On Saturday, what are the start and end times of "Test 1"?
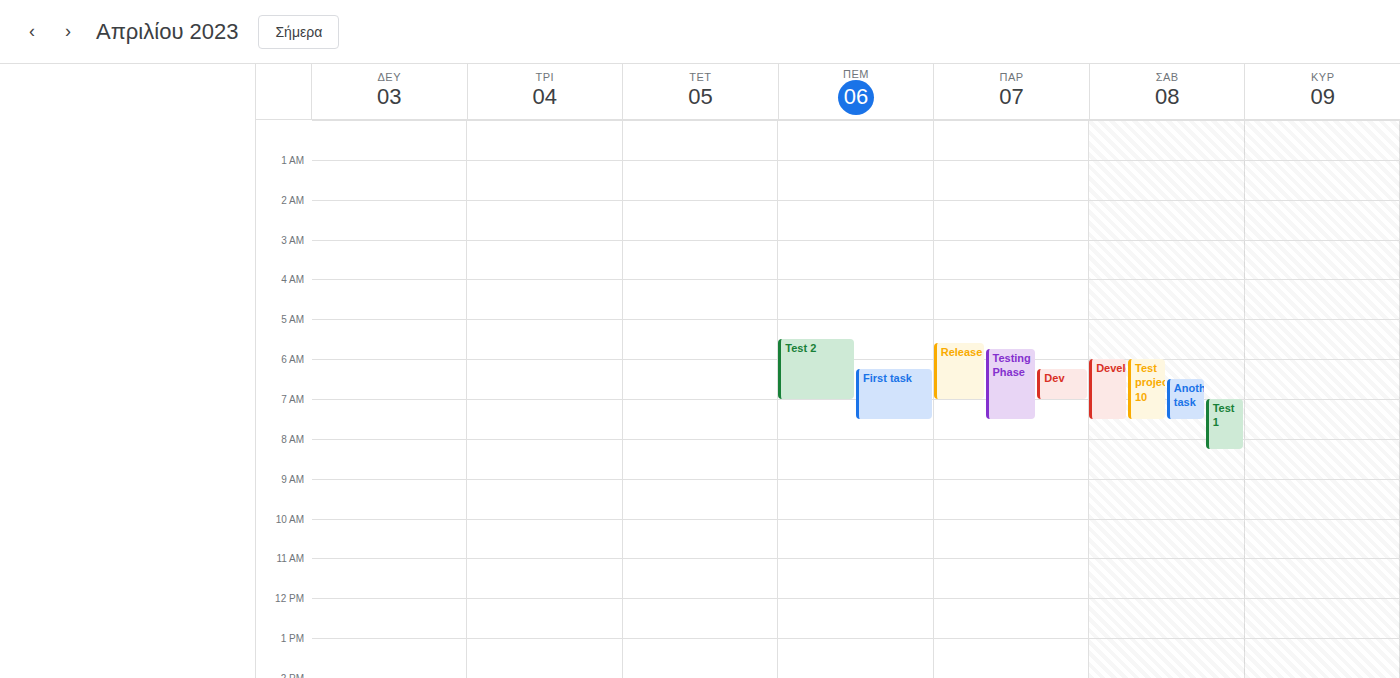
7:00 AM to 8:15 AM